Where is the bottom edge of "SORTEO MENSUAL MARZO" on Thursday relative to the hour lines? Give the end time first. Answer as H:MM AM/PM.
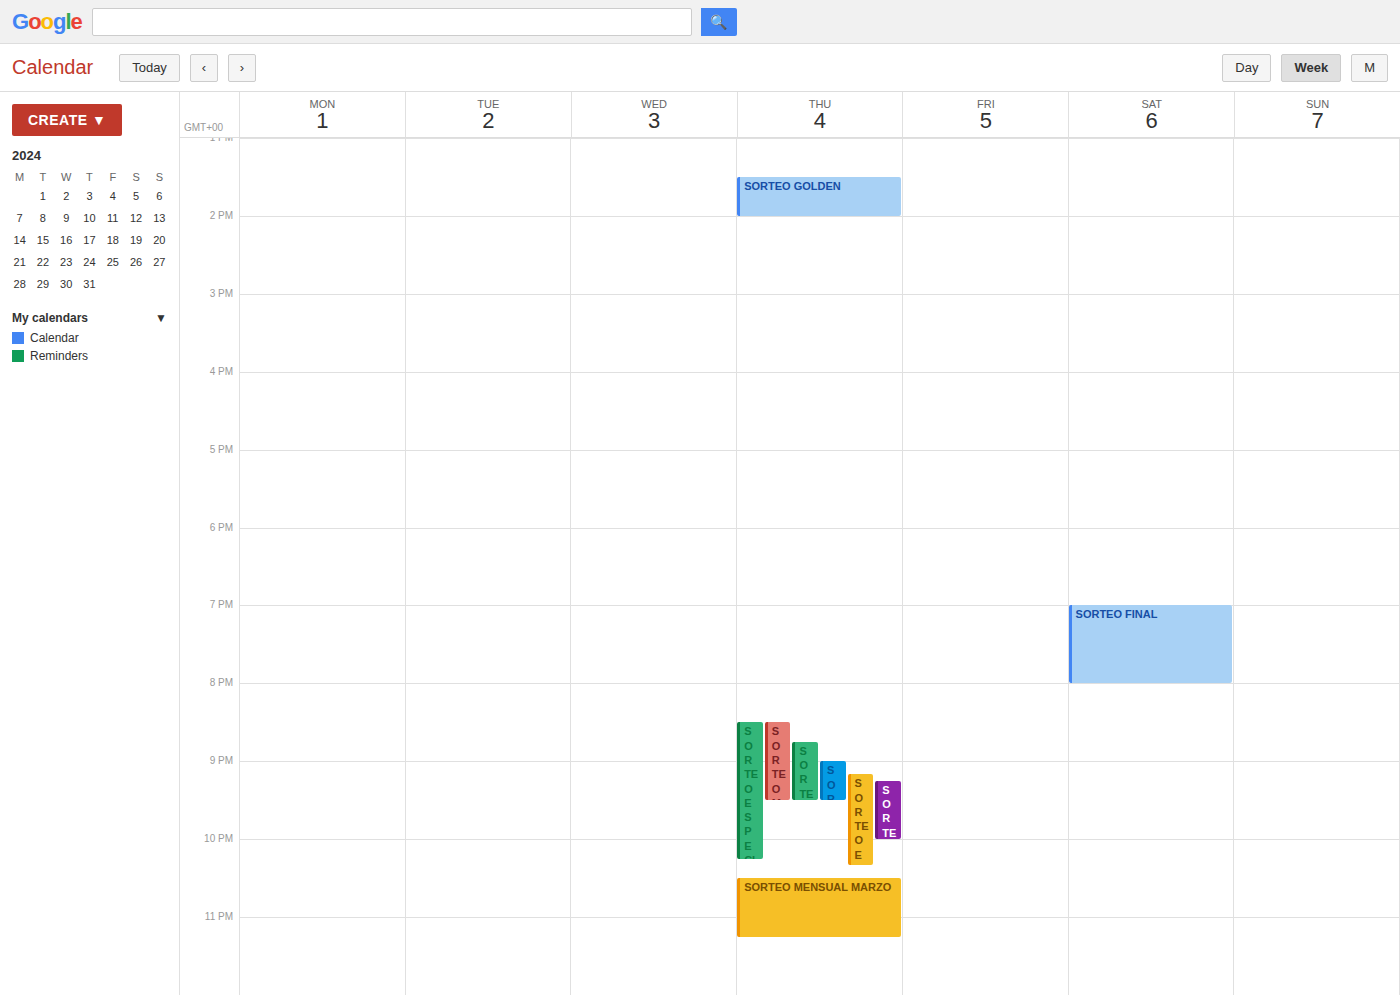
11:15 PM -- neither: a quarter of the way from the 11 PM line to the 12 AM line.